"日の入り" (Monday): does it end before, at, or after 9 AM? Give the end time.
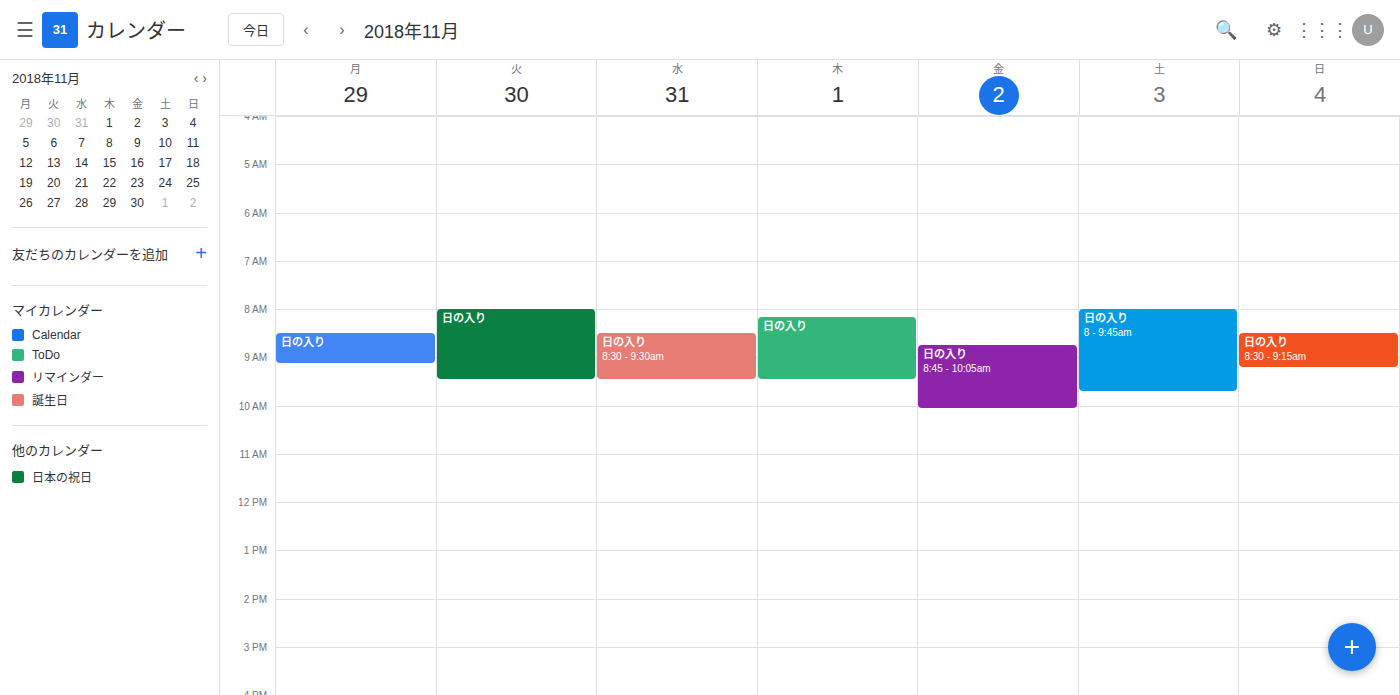
9:10 AM -- after 9 AM, 10 minutes below the 9 AM line.